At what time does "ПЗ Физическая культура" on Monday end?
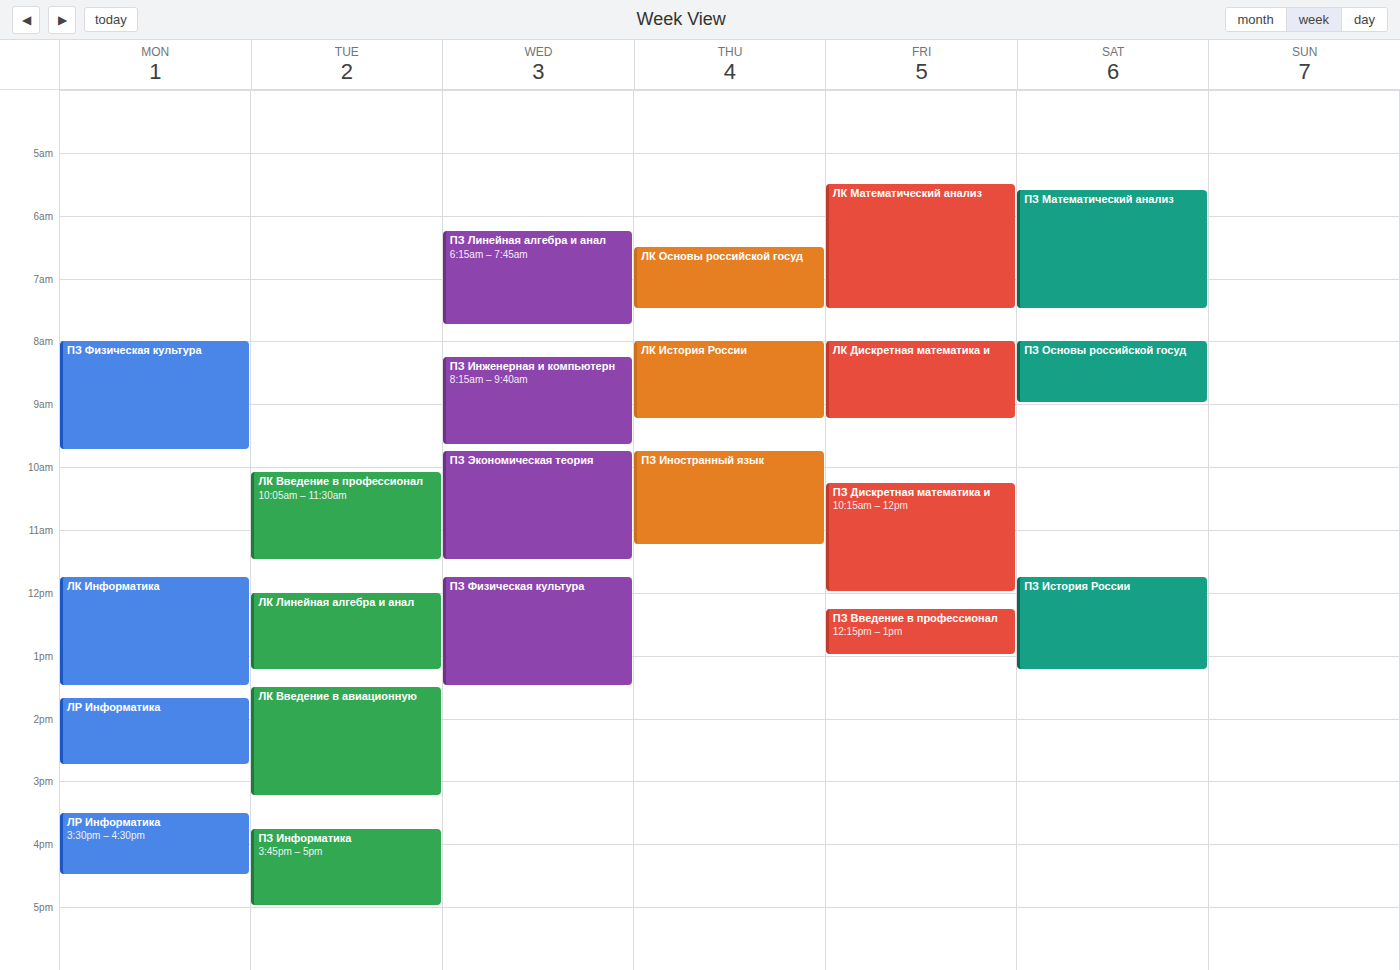
9:45 AM